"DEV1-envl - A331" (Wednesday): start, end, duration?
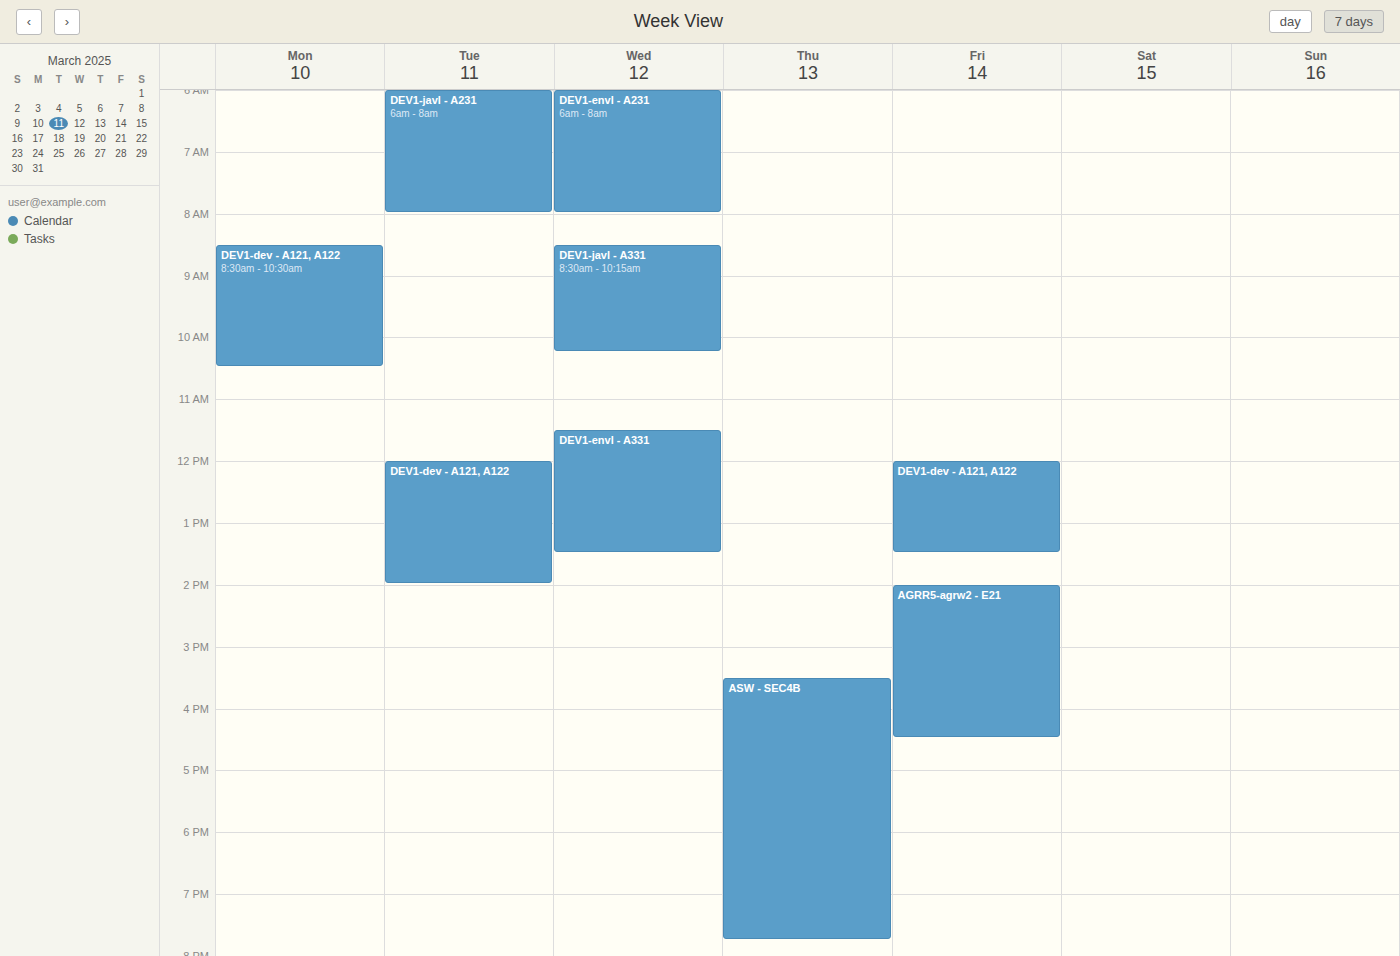
11:30 AM to 1:30 PM, 2 hours